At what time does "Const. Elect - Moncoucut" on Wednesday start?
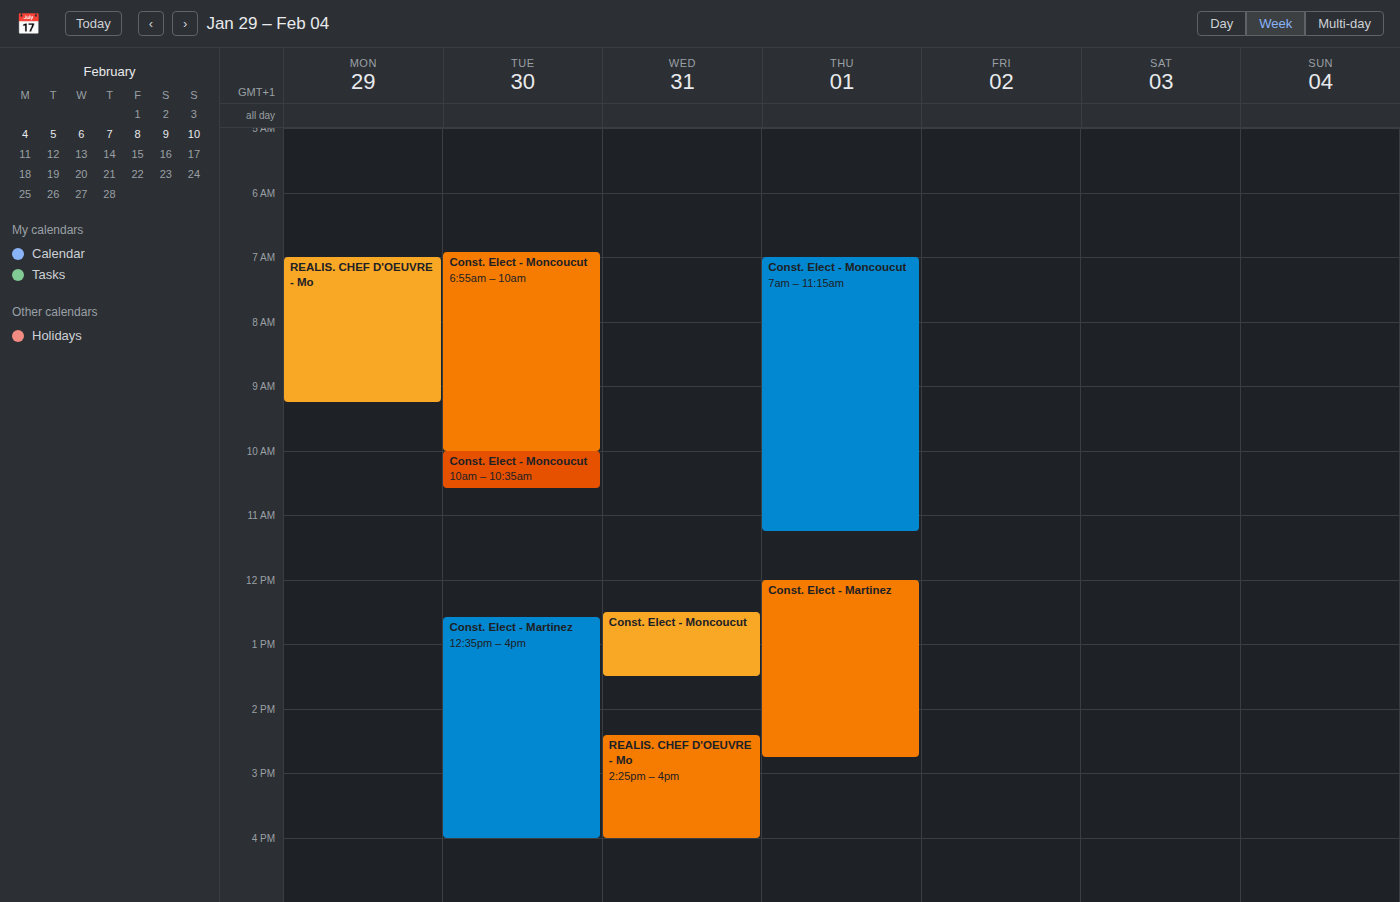
12:30 PM